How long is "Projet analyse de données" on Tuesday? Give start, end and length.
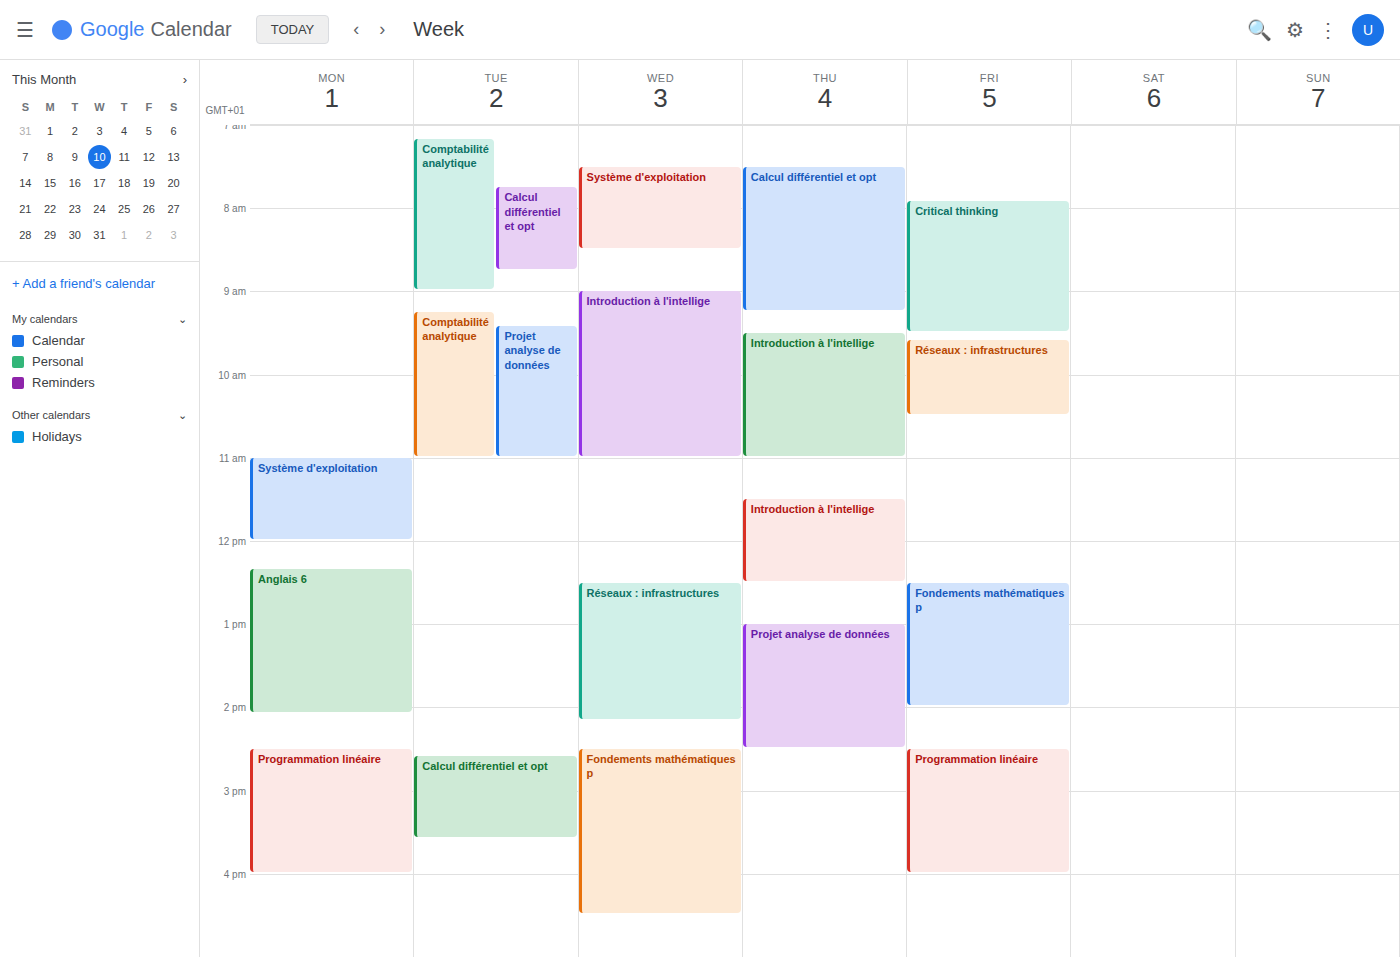
9:25 AM to 11:00 AM, 1 hour 35 minutes